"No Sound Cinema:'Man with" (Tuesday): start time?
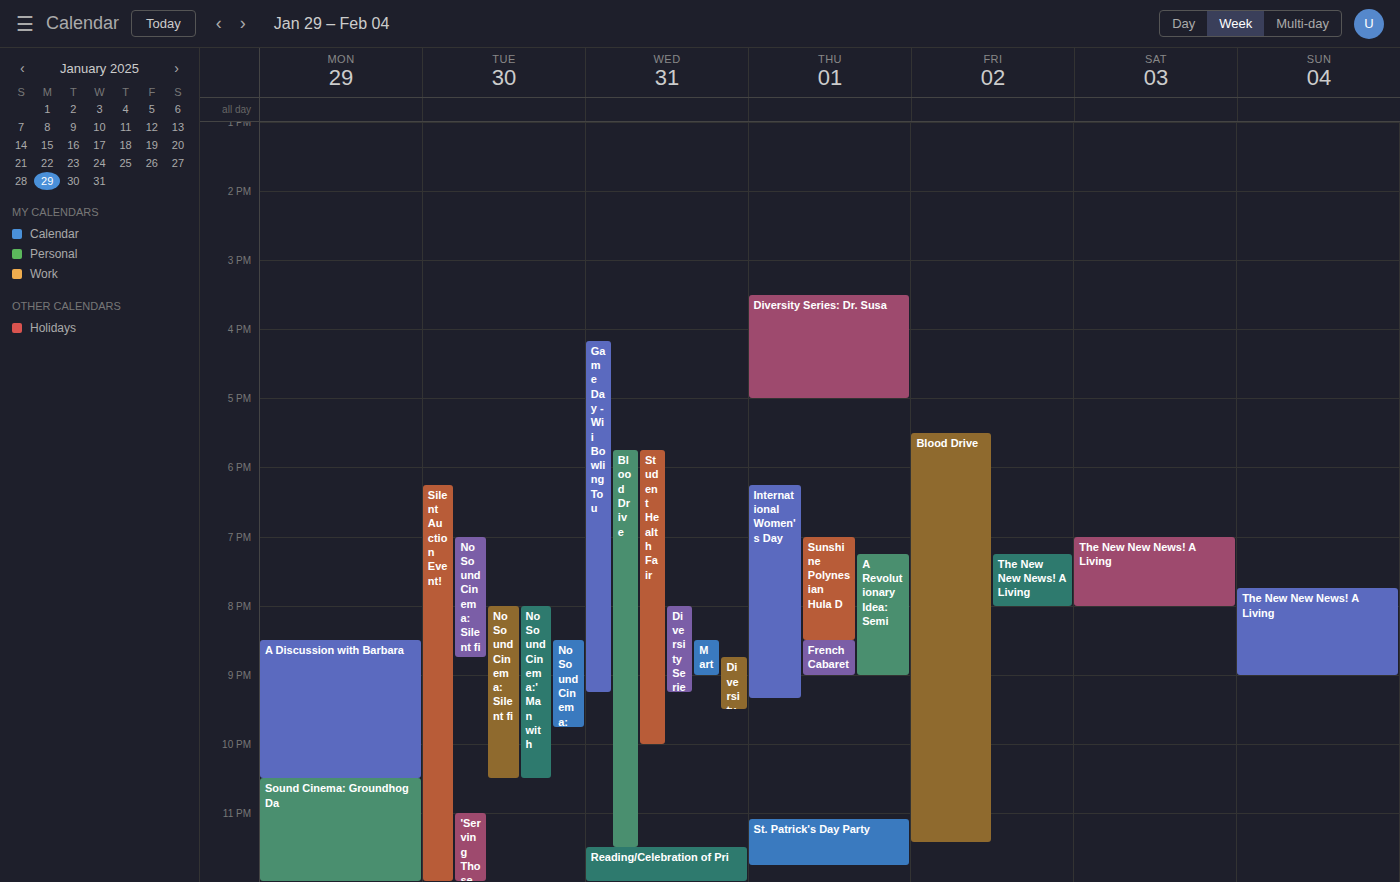
8:00 PM